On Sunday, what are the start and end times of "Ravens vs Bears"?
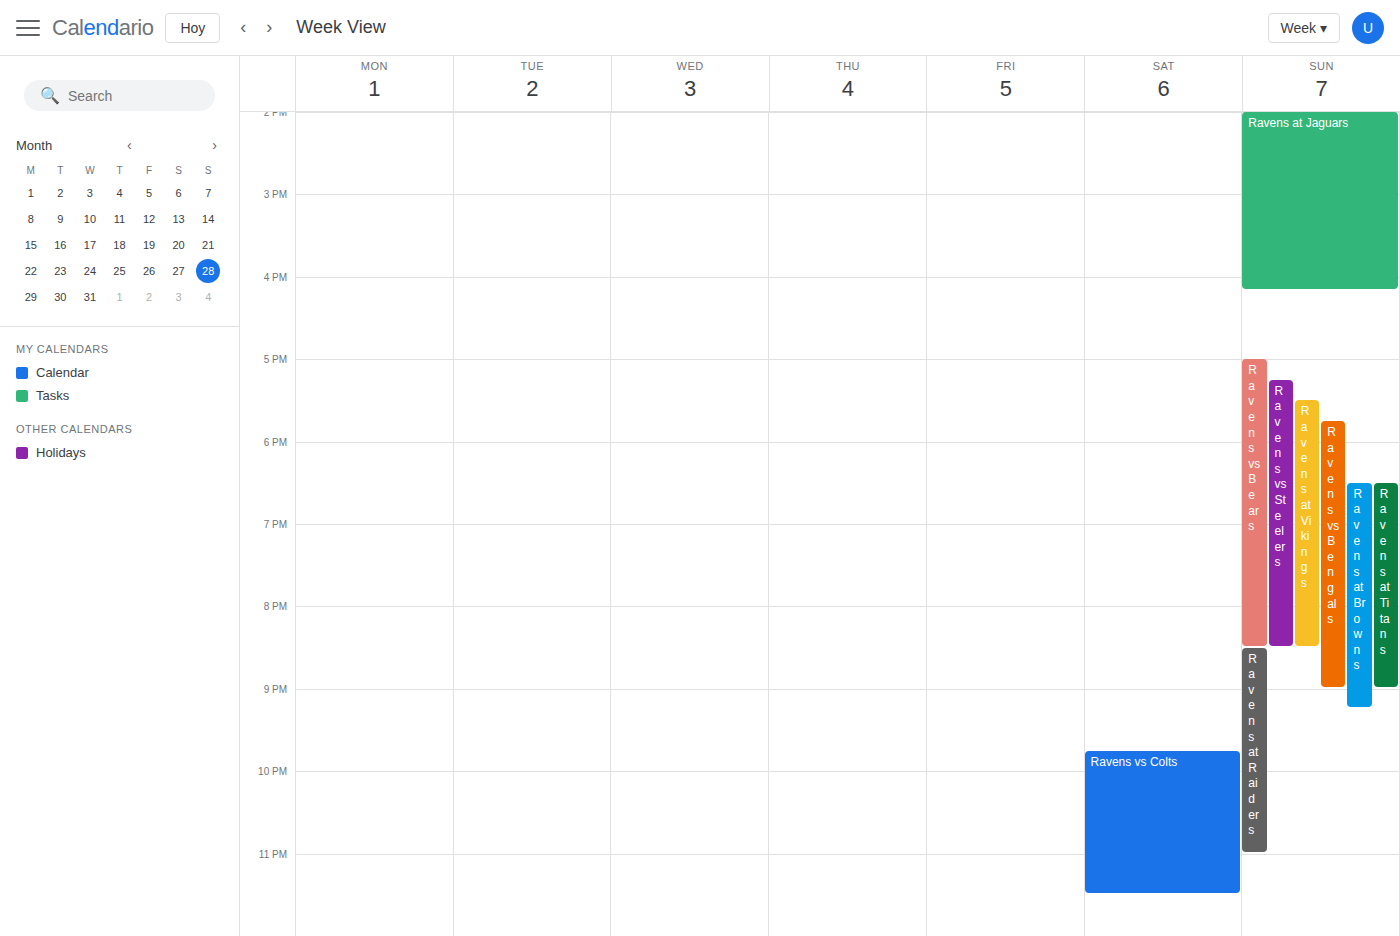
5:00 PM to 8:30 PM